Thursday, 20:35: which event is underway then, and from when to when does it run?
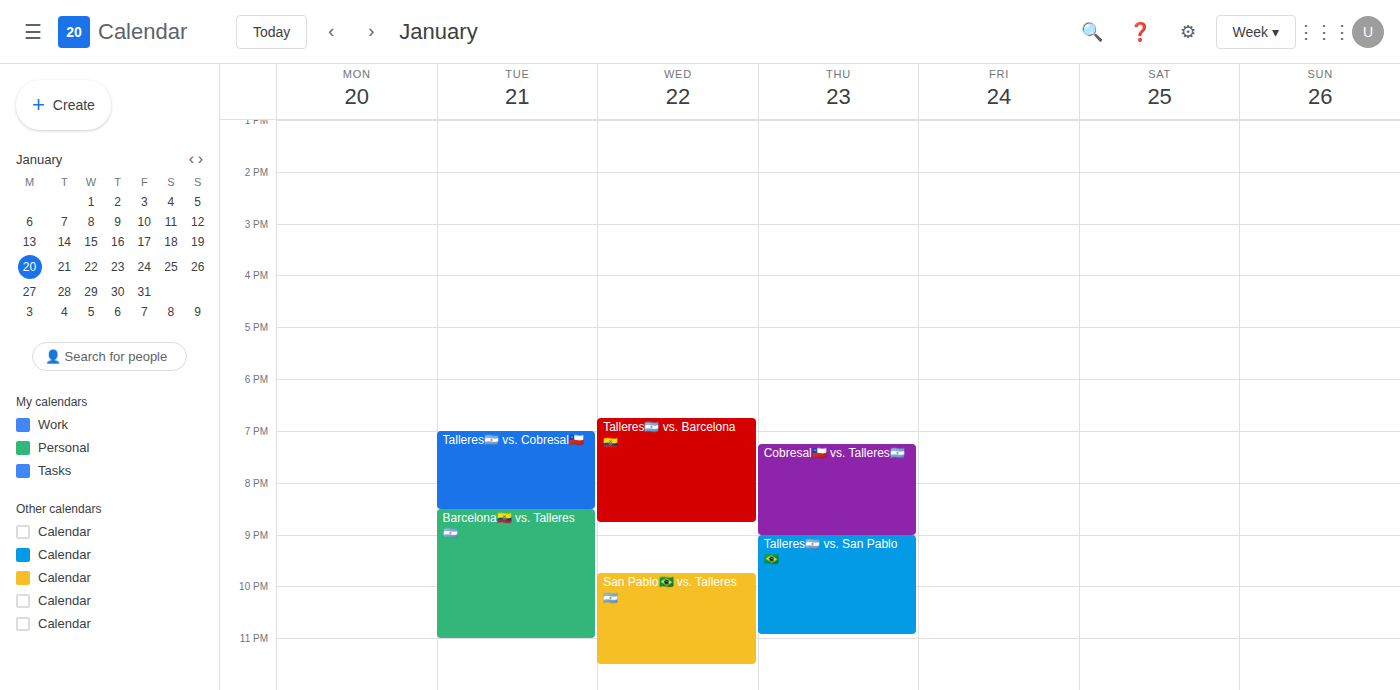
"Cobresal🇨🇱 vs. Talleres🇦🇷", 19:15 to 21:00